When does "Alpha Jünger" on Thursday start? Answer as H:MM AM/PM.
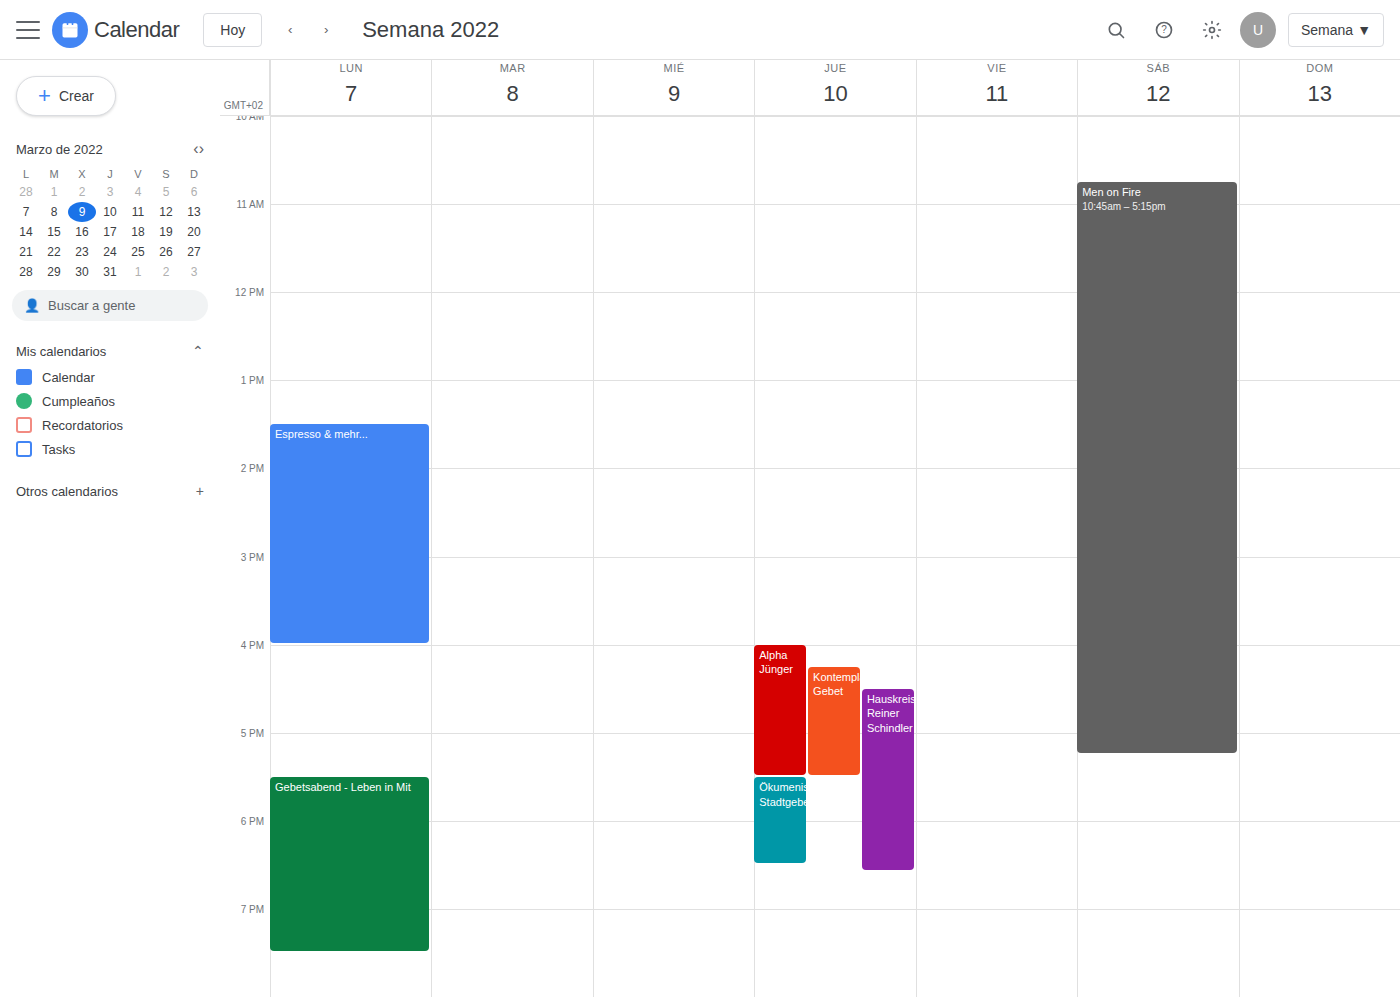
4:00 PM